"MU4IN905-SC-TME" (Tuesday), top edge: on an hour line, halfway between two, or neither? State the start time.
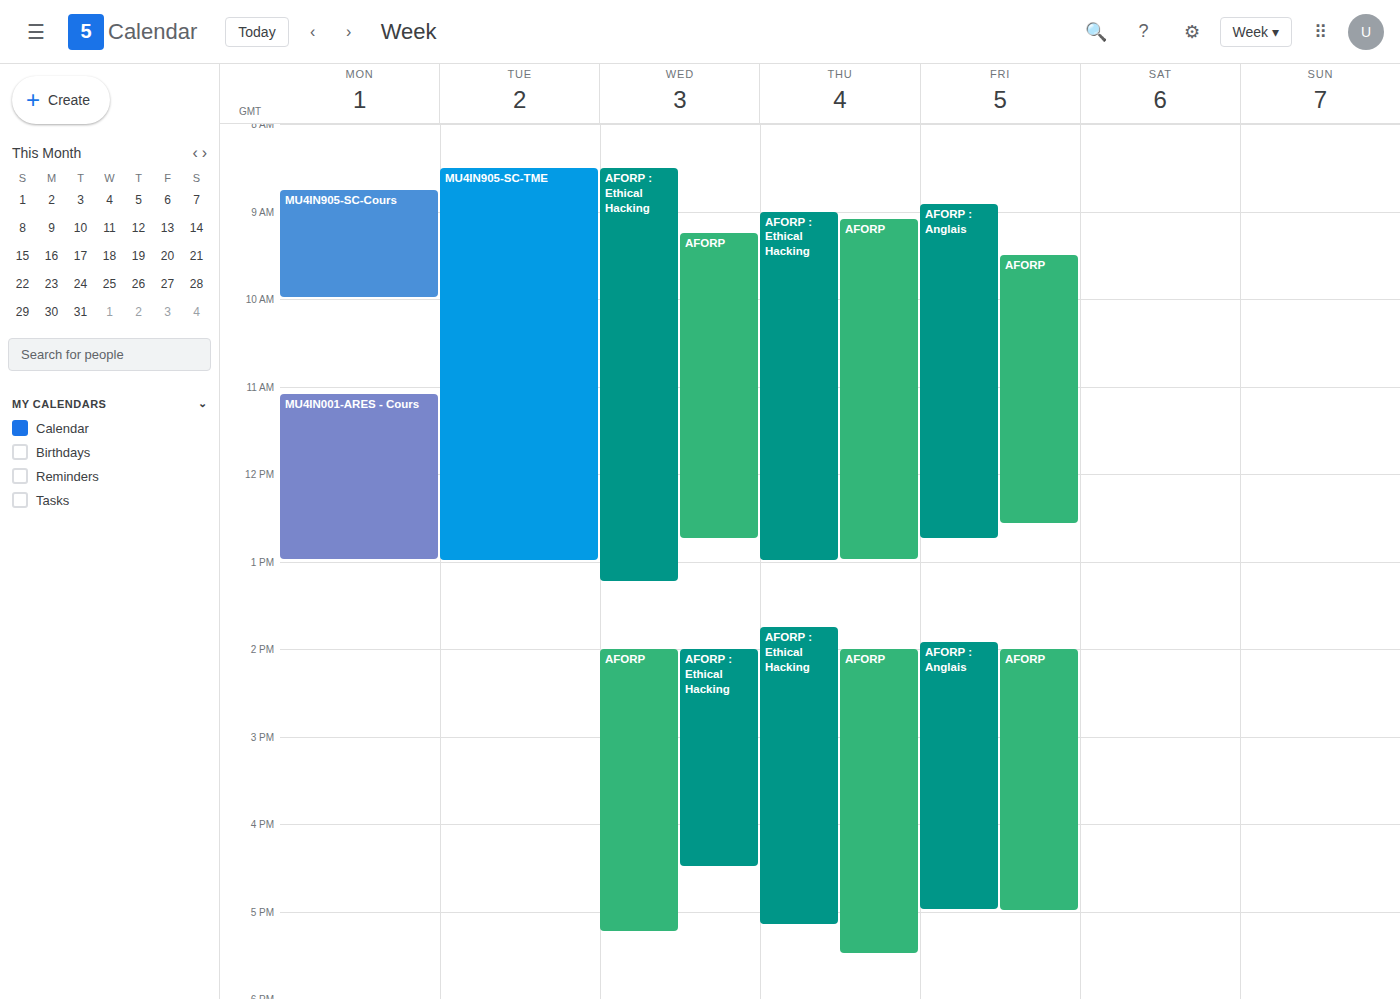
8:30 AM -- halfway between the 8 AM and 9 AM lines.